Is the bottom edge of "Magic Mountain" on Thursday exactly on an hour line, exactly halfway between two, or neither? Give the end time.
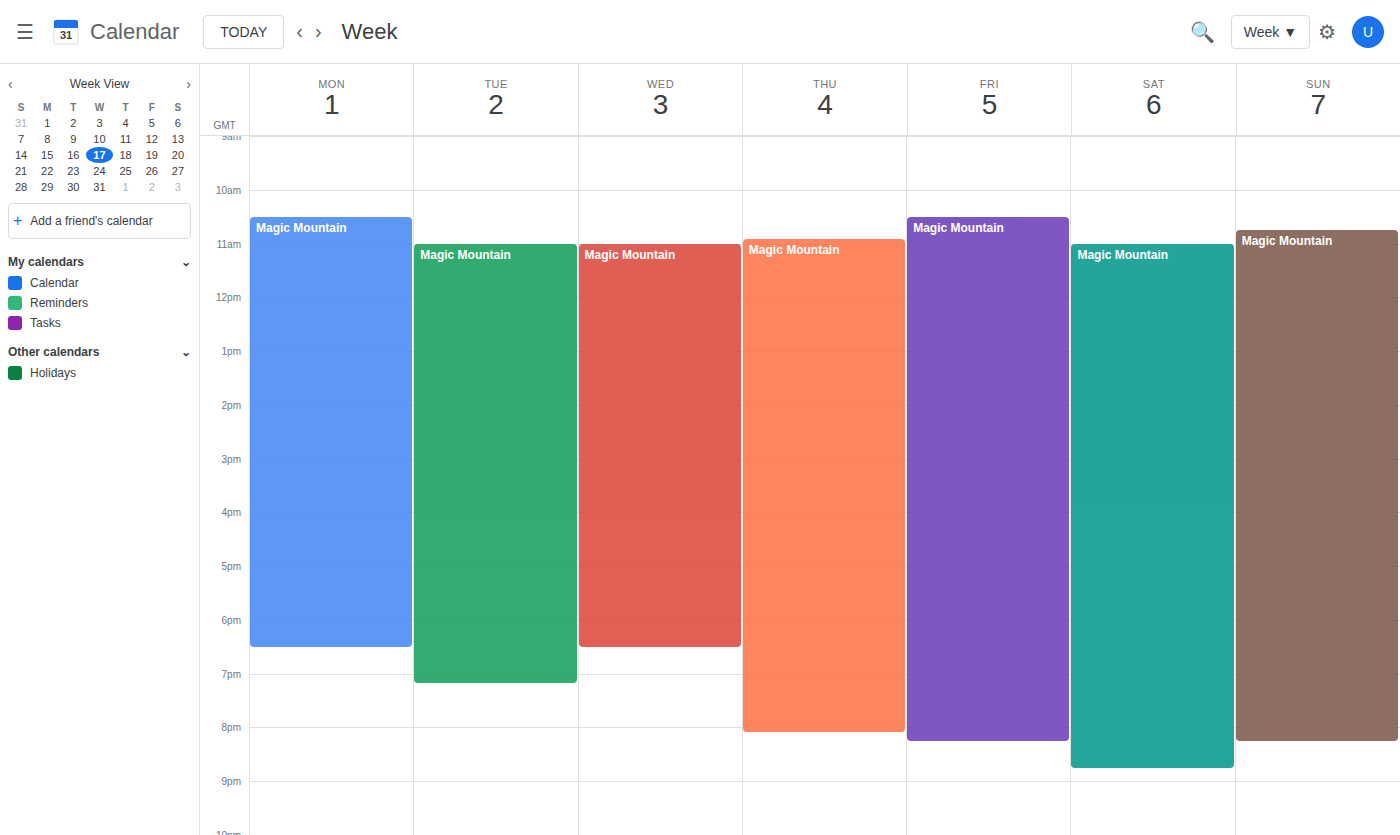
8:05 PM -- neither: 5 minutes below the 8 PM line and 55 minutes above the 9 PM line.